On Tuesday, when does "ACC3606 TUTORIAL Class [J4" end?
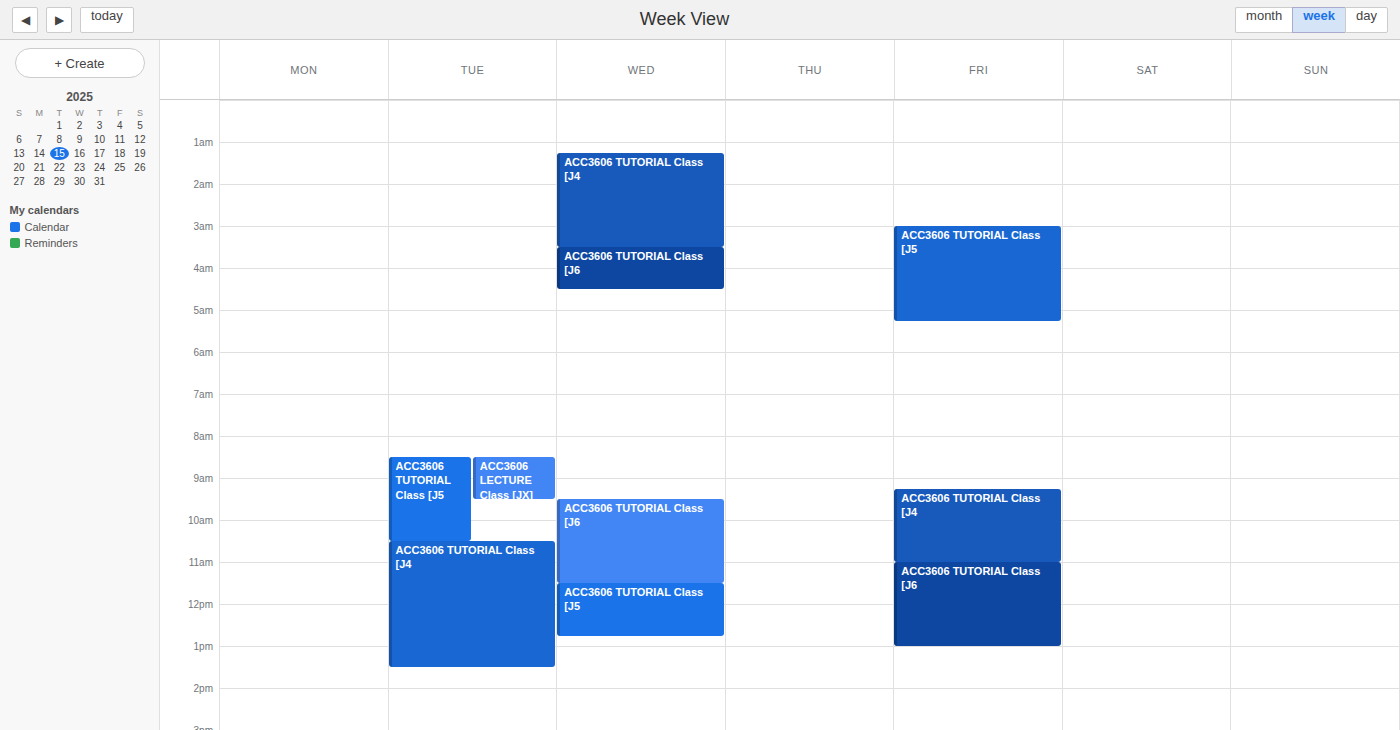
1:30 PM